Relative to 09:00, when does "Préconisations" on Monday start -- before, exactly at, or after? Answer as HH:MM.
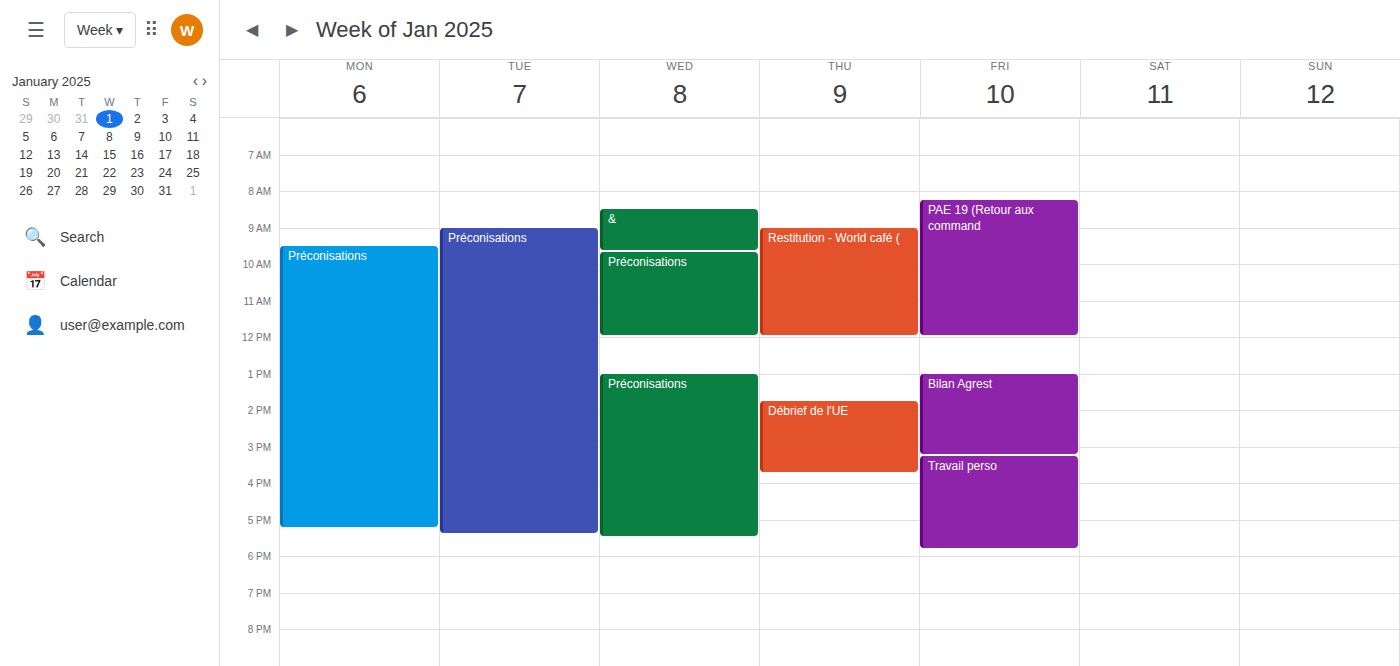
09:30 -- after 09:00, 30 minutes below the 09:00 line.